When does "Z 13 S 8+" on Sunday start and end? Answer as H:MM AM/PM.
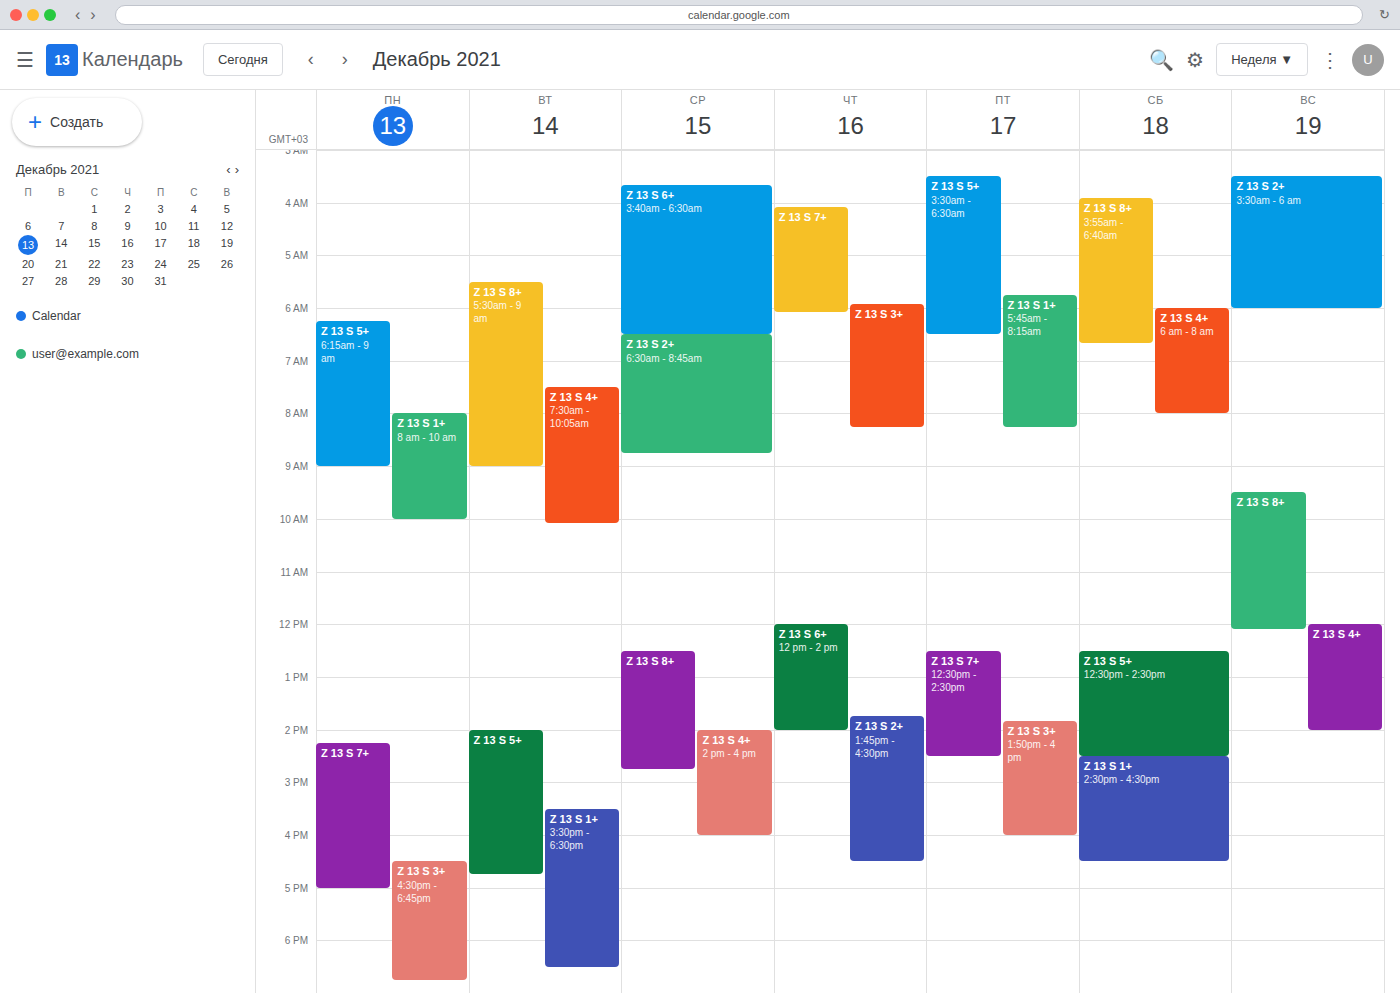
9:30 AM to 12:05 PM